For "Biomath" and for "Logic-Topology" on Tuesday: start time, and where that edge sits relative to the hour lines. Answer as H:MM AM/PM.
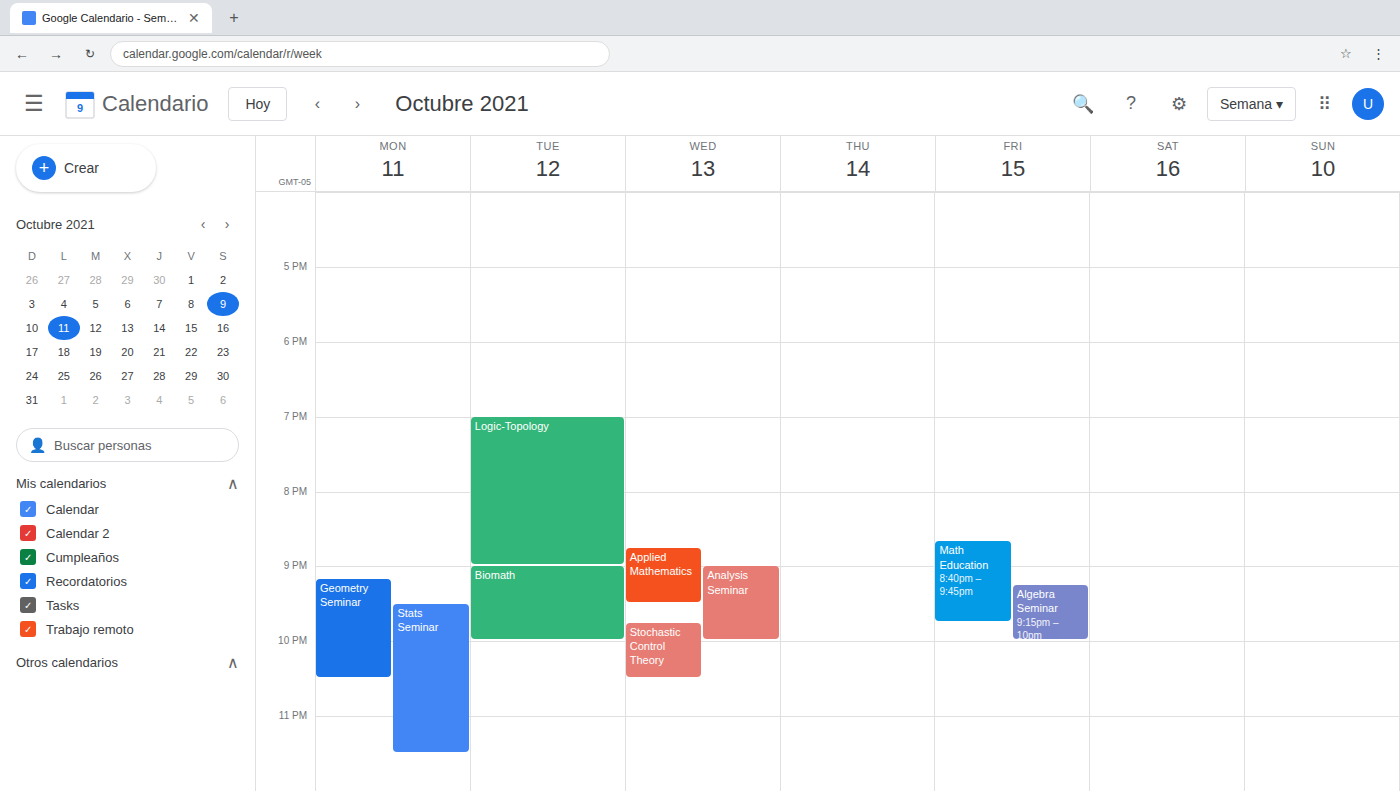
"Biomath": 9:00 PM, exactly on the 9 PM line. "Logic-Topology": 7:00 PM, exactly on the 7 PM line.